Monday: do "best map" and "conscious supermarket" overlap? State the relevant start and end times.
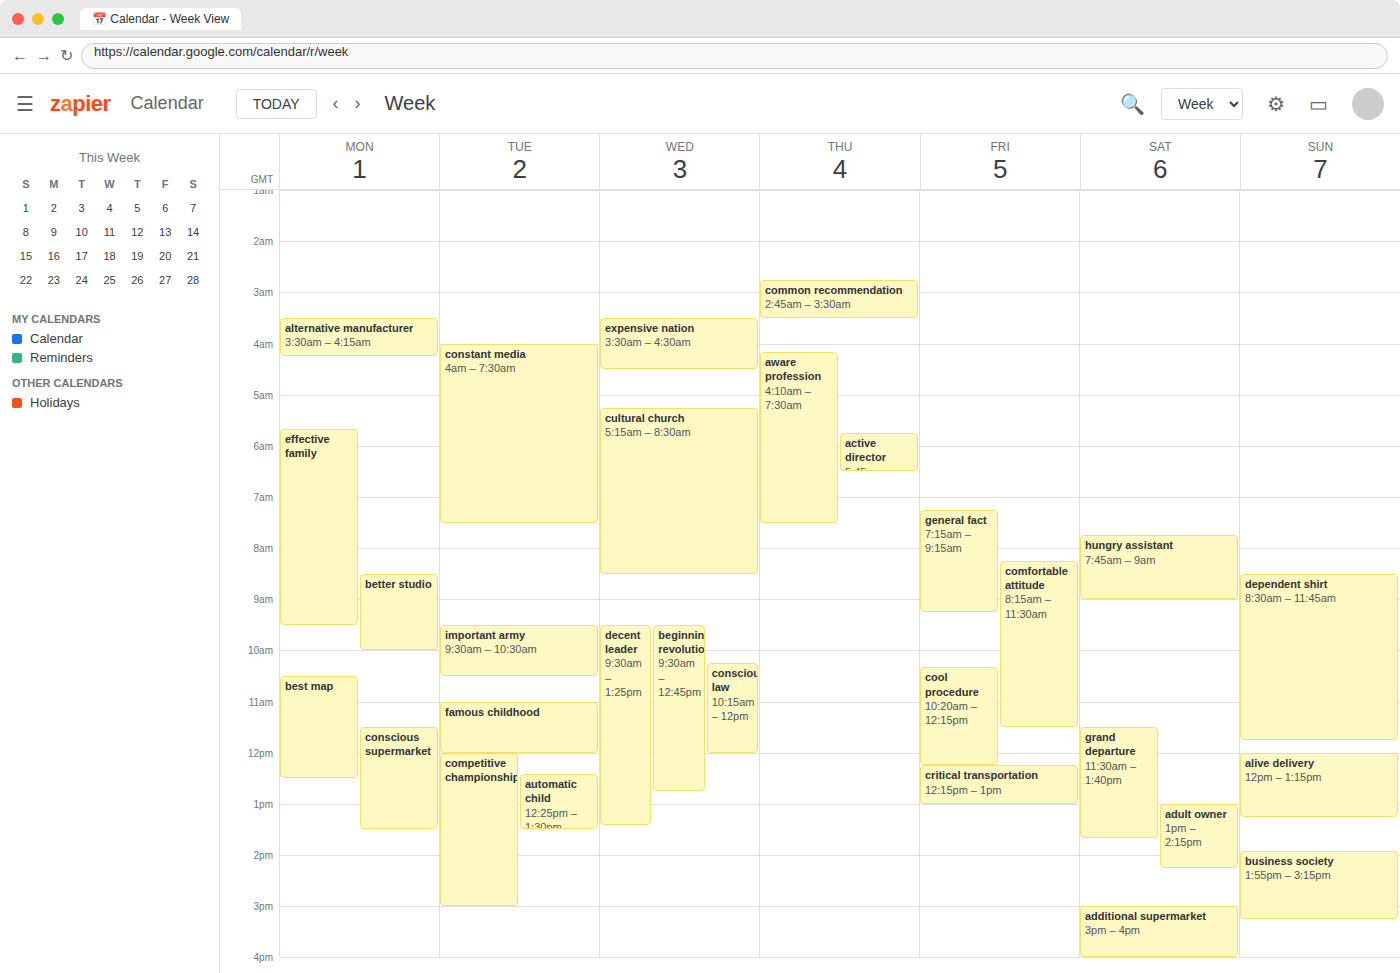
"conscious supermarket" starts at 11:30 AM, before "best map" ends at 12:30 PM -- they overlap.